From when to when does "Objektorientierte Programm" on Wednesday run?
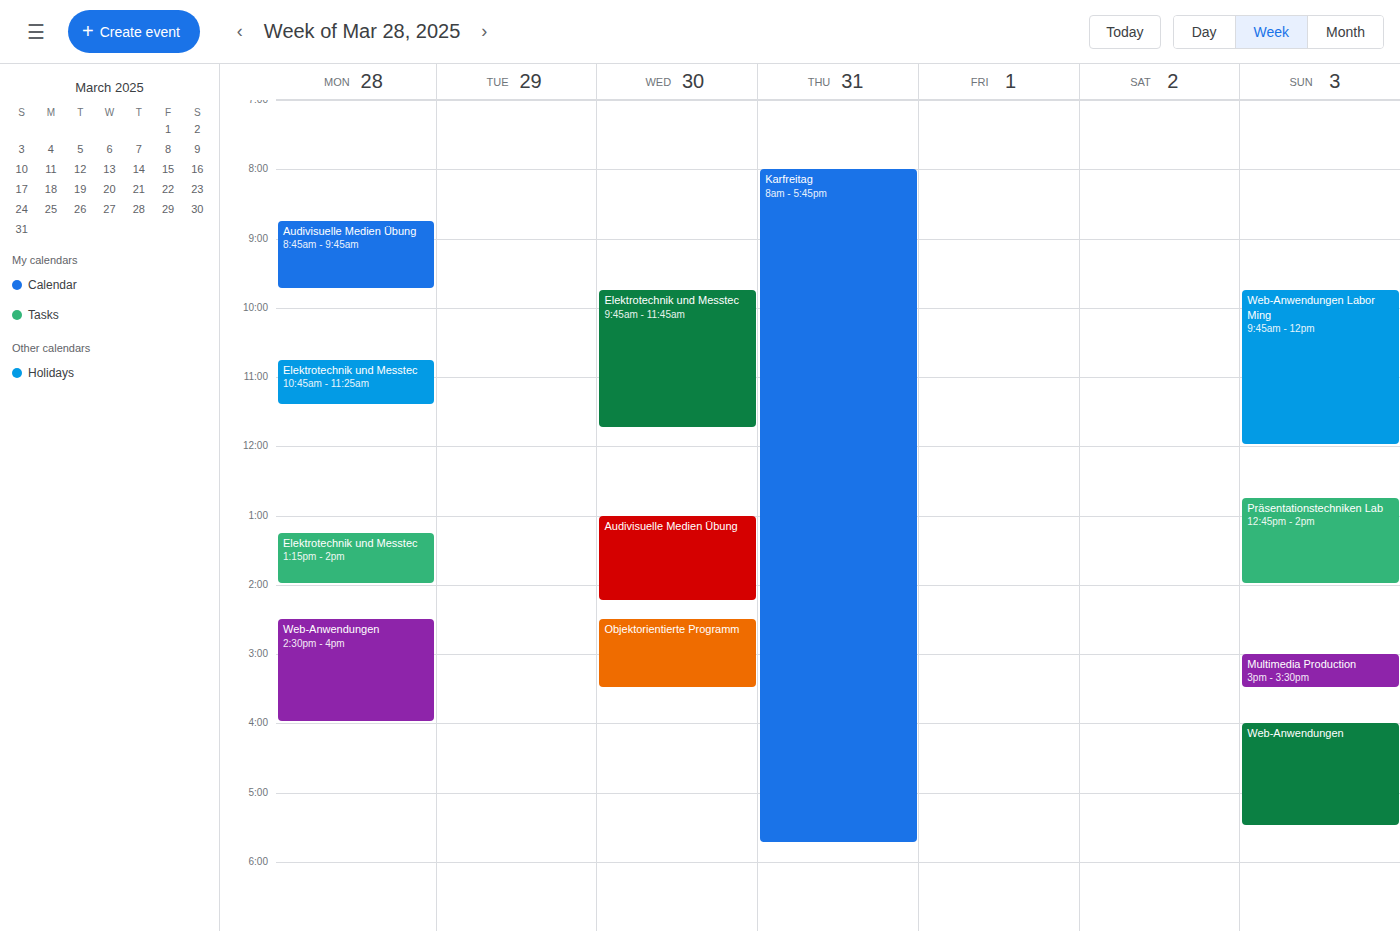
2:30 PM to 3:30 PM